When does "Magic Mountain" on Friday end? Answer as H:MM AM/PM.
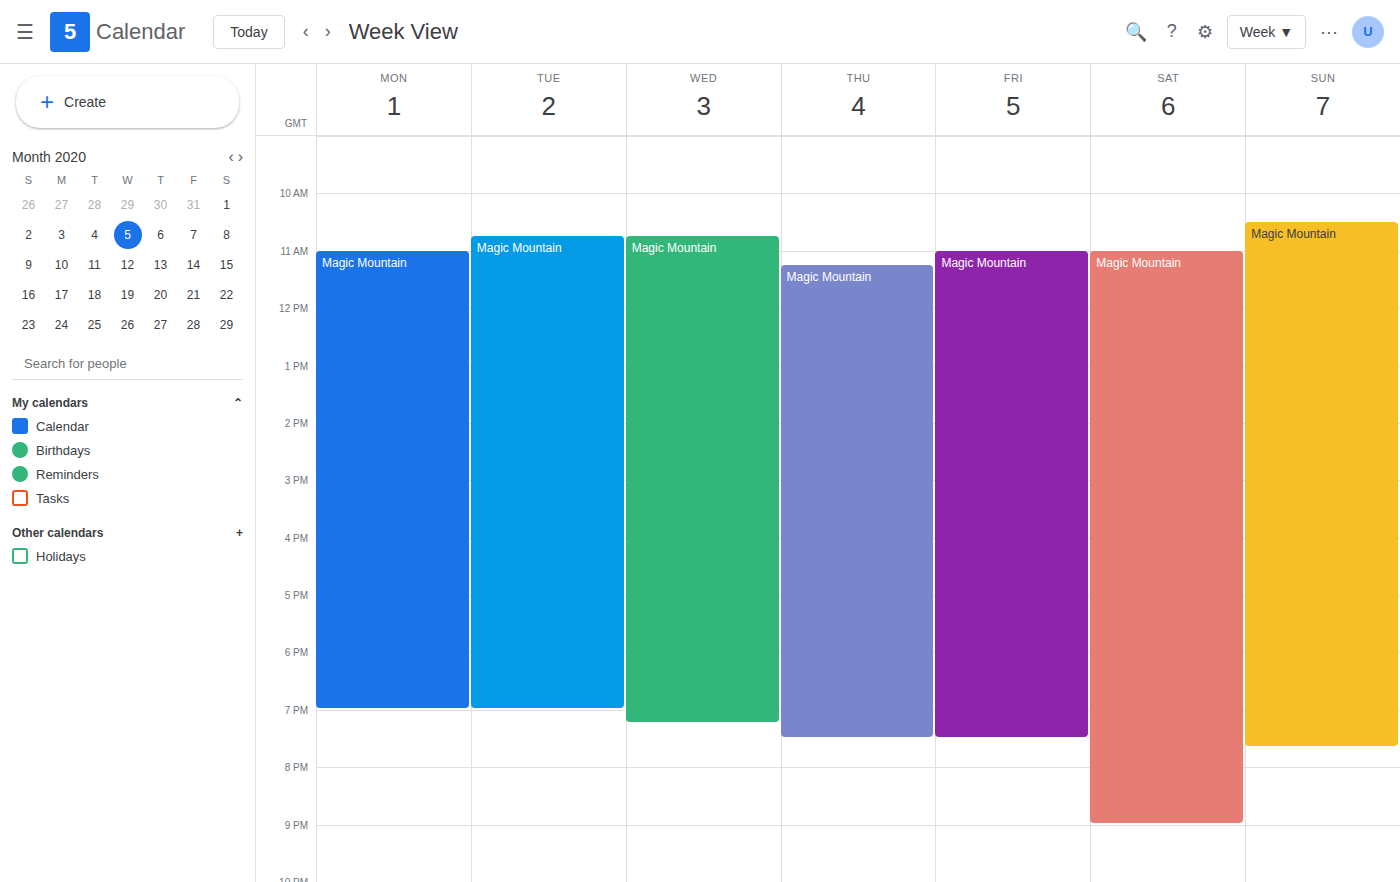
7:30 PM